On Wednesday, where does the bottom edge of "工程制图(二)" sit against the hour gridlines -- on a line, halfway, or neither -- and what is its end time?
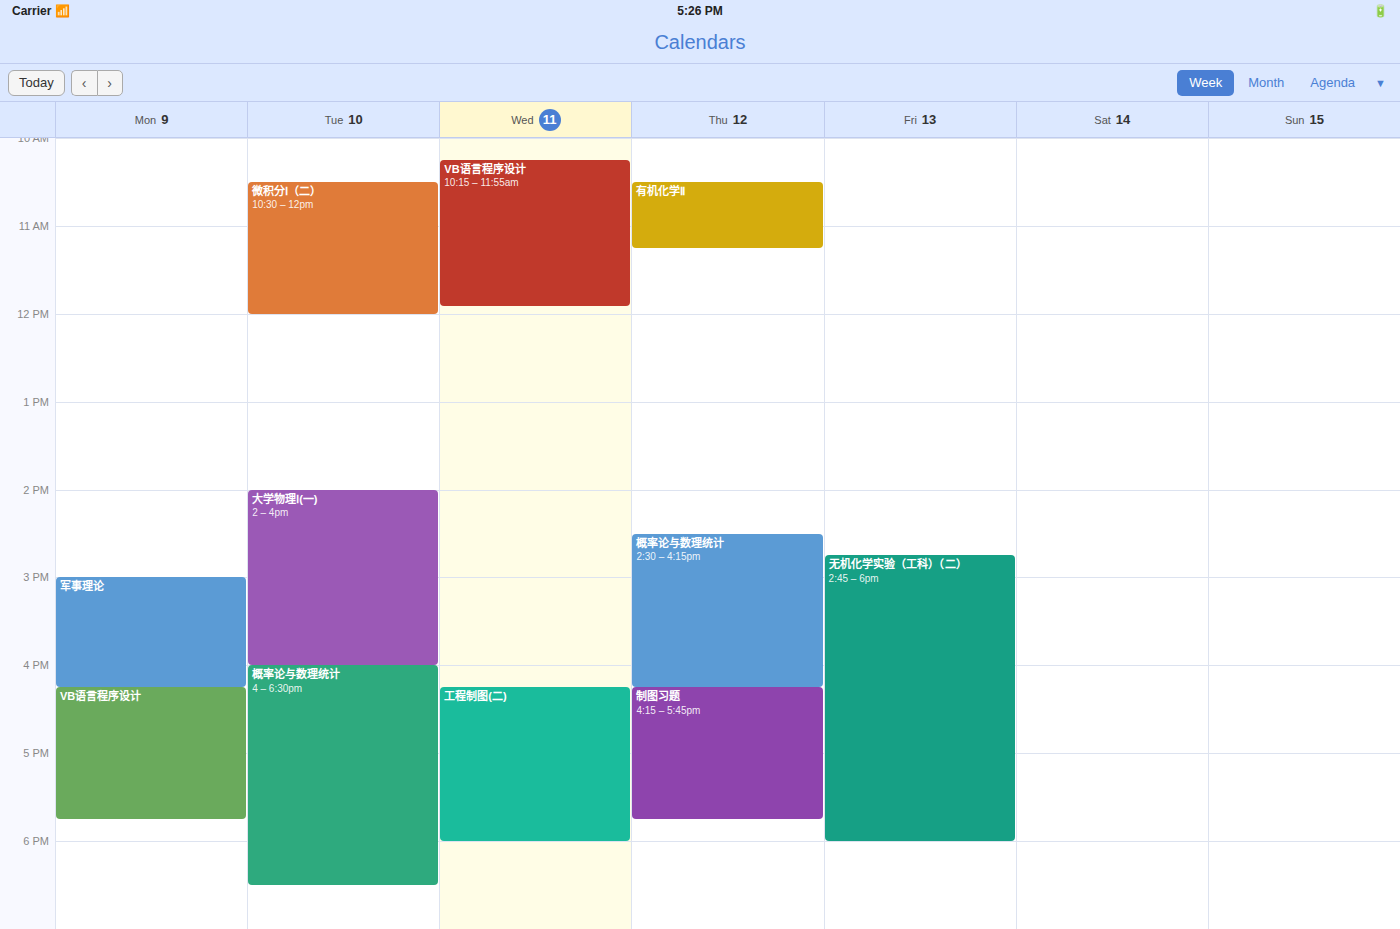
6:00 PM -- exactly on the 6 PM line.